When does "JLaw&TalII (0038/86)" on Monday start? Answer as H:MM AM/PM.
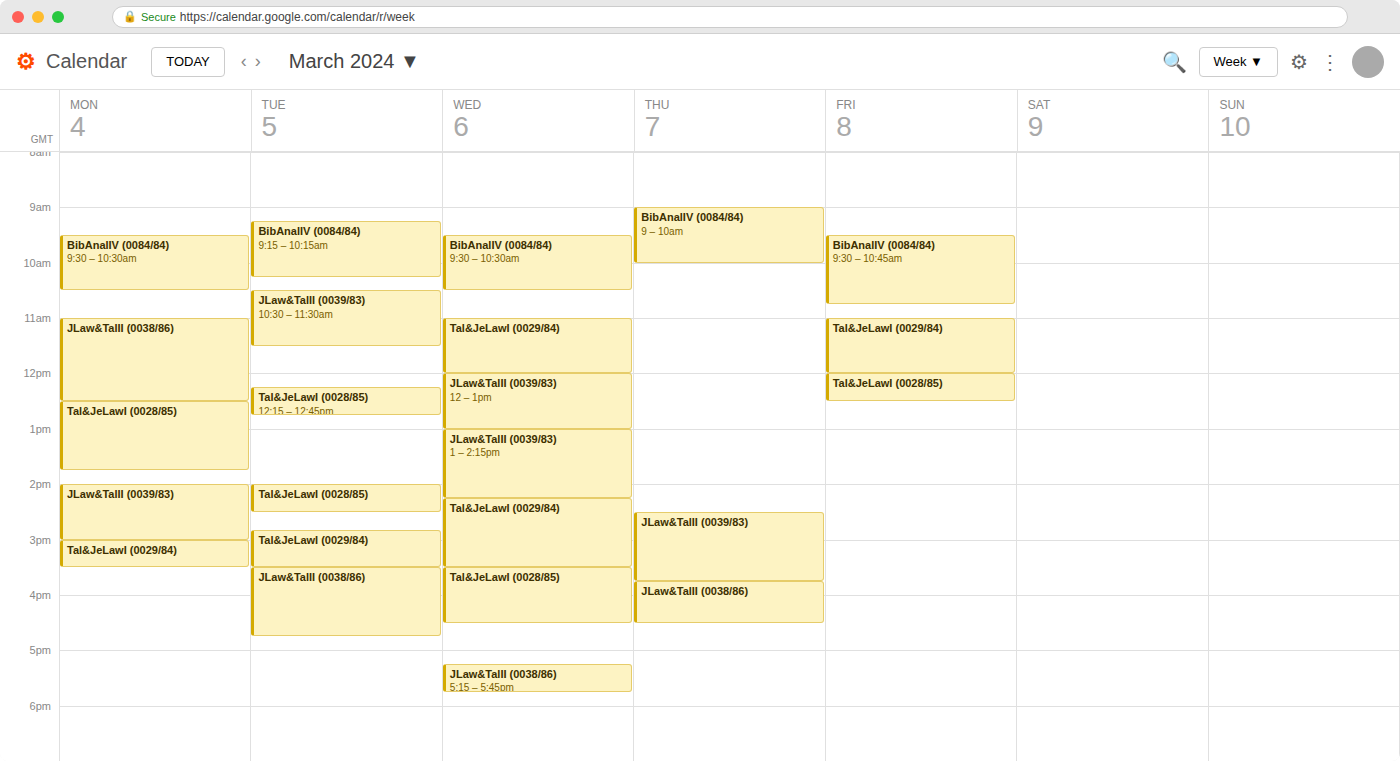
11:00 AM